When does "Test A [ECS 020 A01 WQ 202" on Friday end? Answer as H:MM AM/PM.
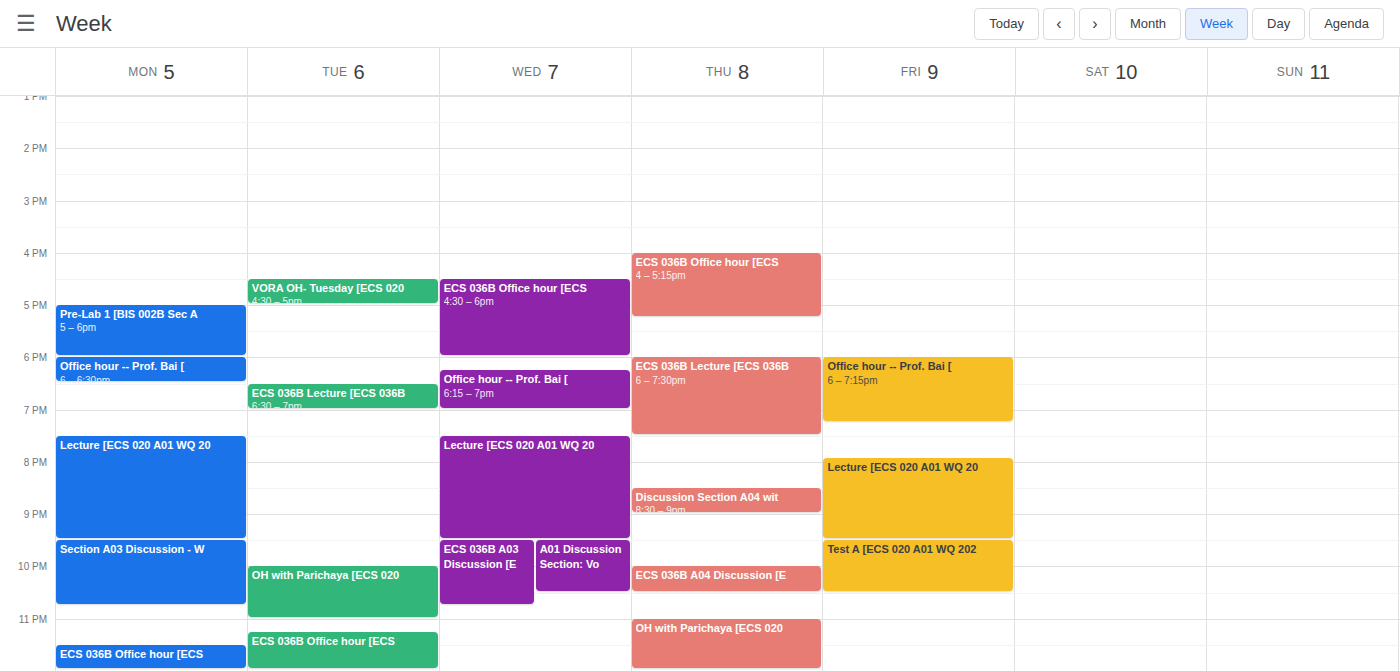
10:30 PM